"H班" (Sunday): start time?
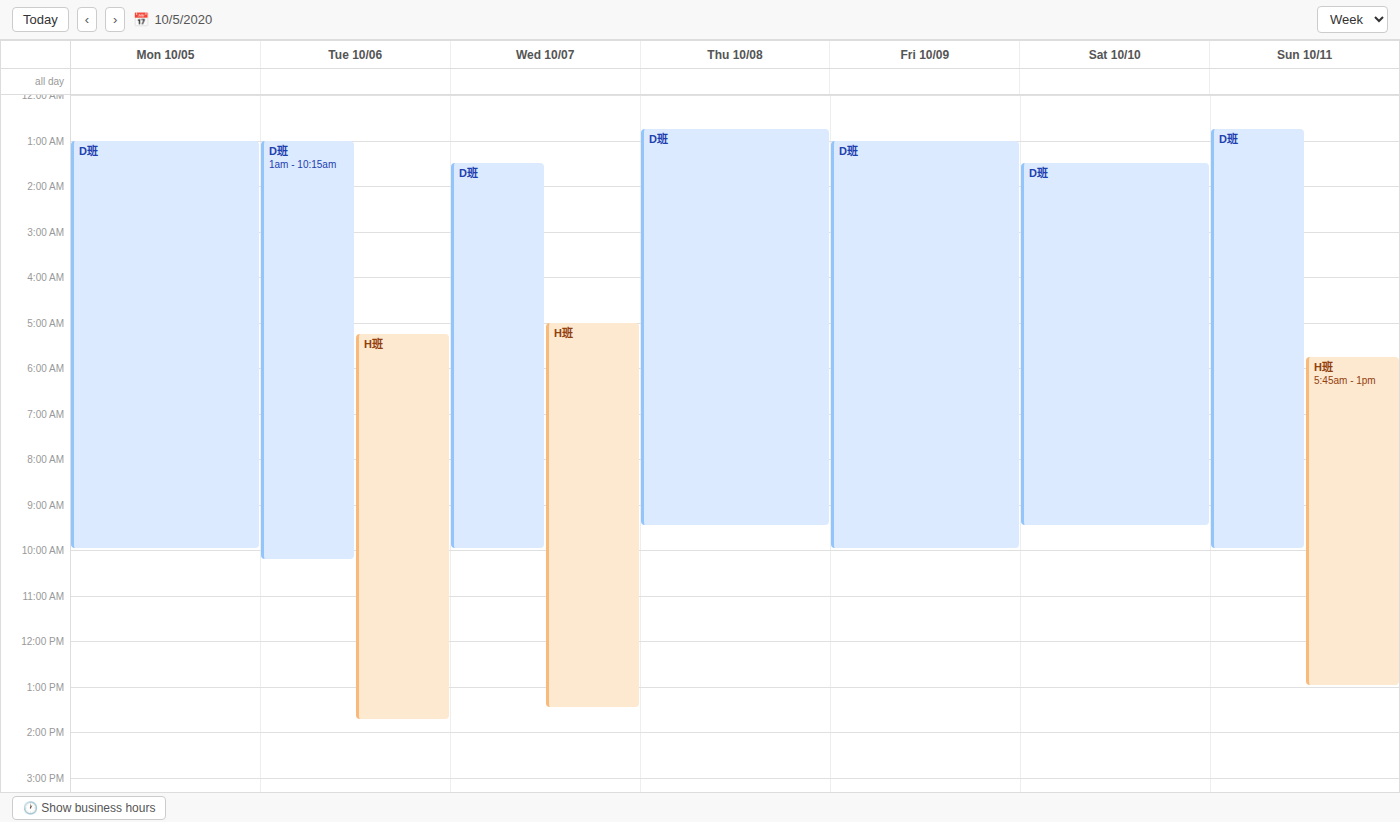
5:45 AM